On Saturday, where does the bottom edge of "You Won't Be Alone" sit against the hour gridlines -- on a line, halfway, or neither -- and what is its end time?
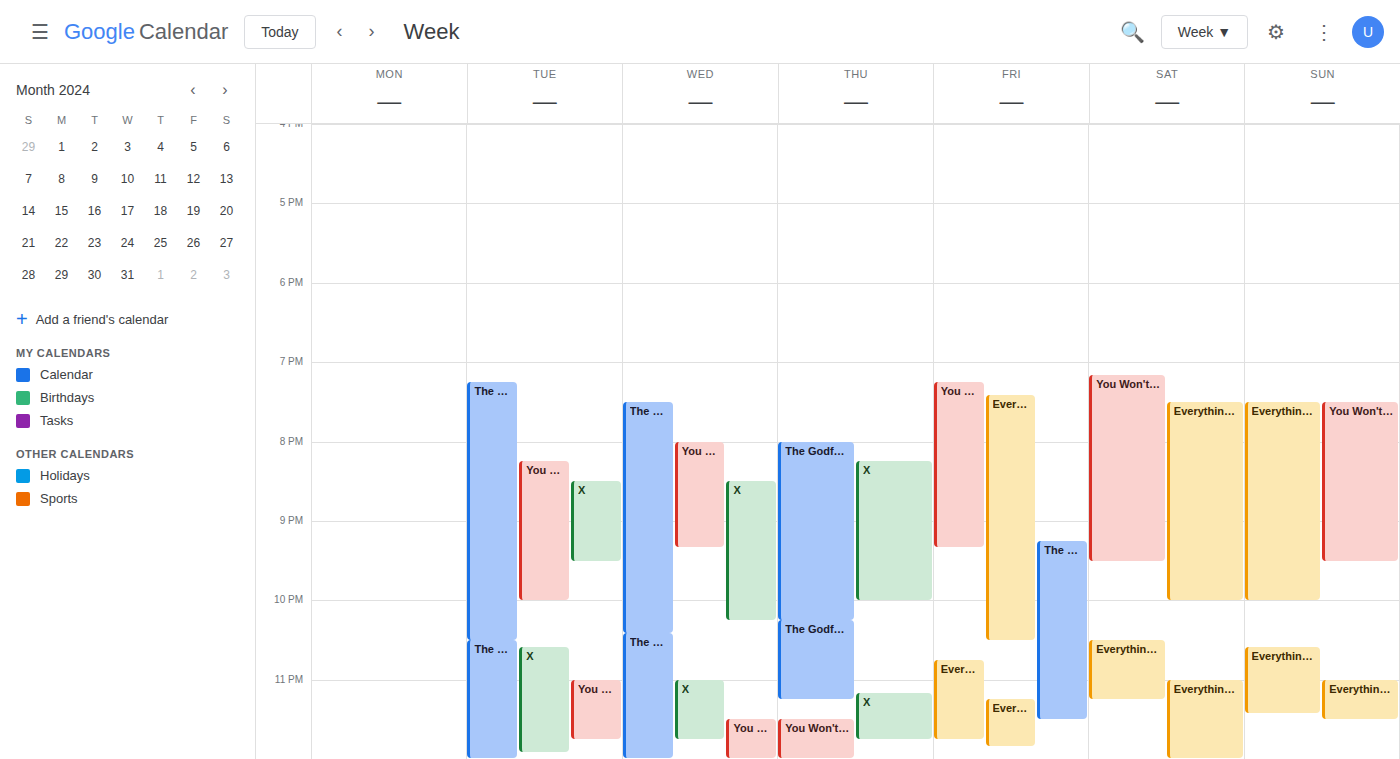
9:30 PM -- halfway between the 9 PM and 10 PM lines.